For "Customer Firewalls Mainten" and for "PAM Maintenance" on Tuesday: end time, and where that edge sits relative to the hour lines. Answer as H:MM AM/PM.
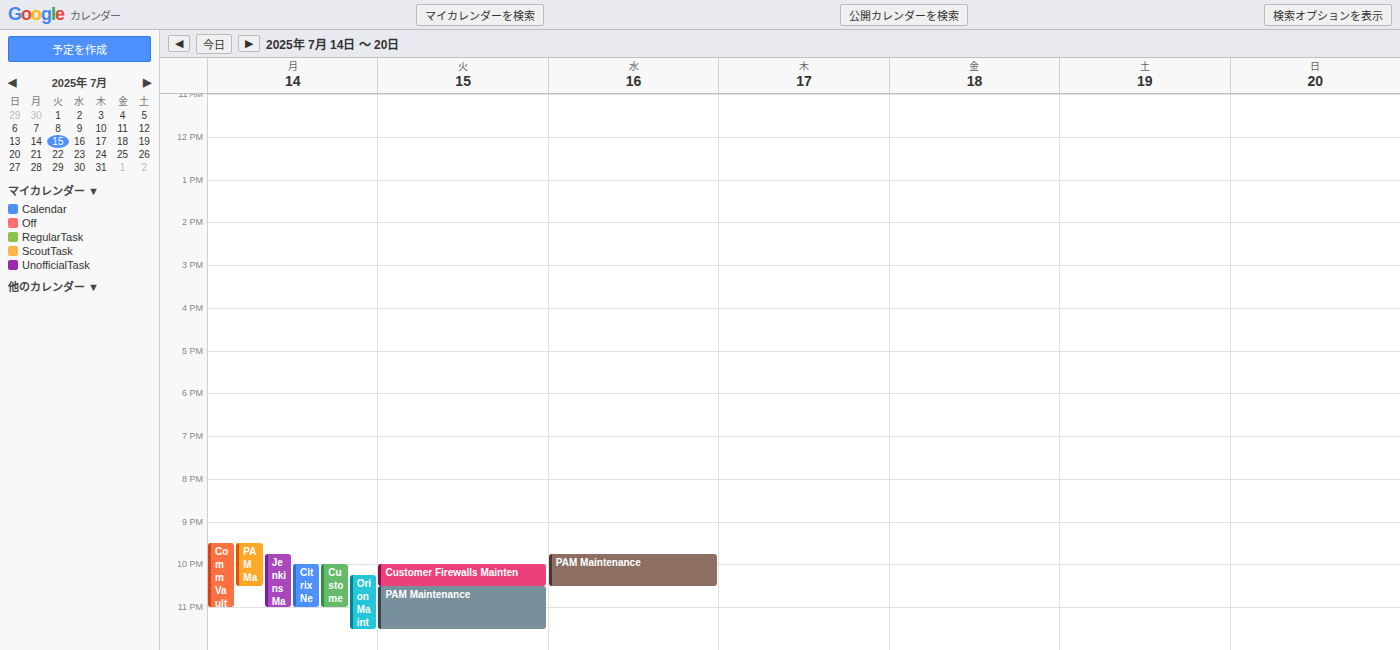
"Customer Firewalls Mainten": 10:30 PM, halfway between the 10 PM and 11 PM lines. "PAM Maintenance": 11:30 PM, halfway between the 11 PM and 12 AM lines.